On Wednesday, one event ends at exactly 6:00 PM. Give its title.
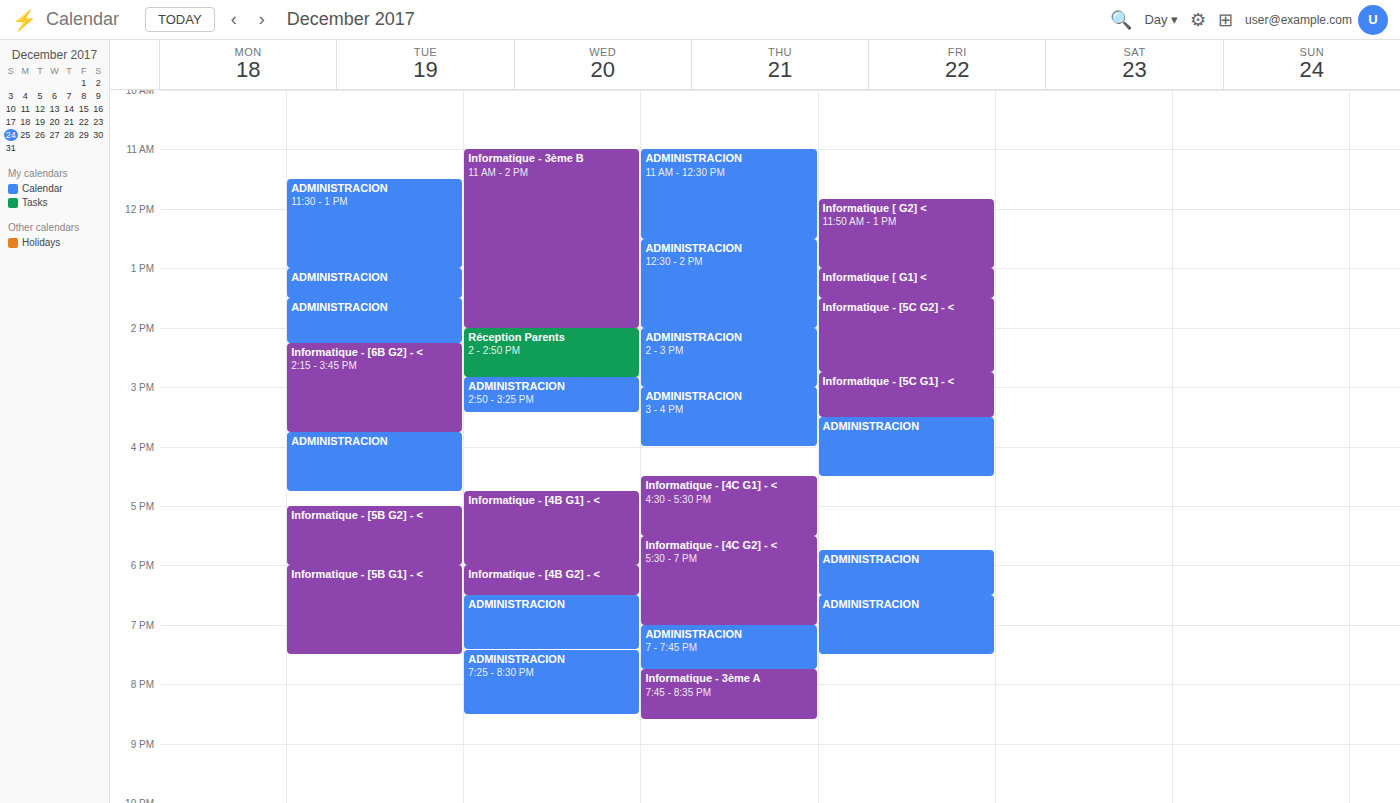
"Informatique - [4B G1] - <"